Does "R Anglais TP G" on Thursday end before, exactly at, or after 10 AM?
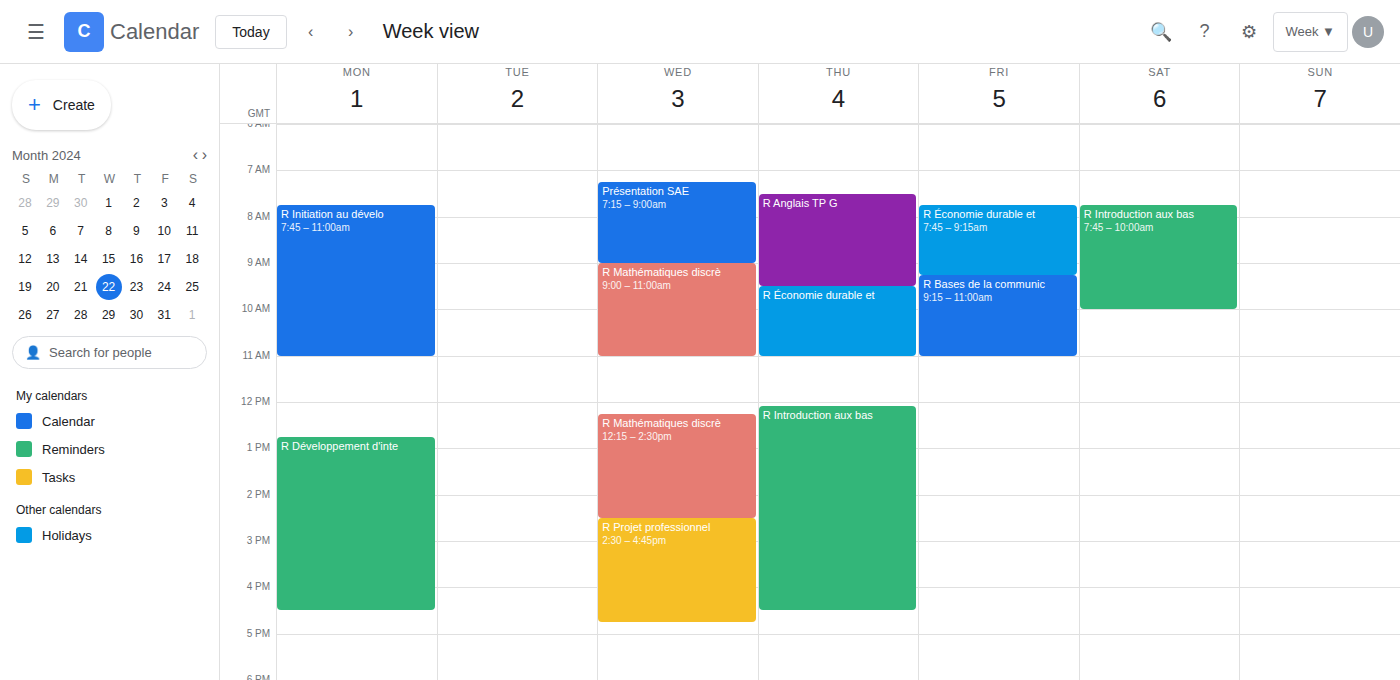
9:30 AM -- before 10 AM, 30 minutes above the 10 AM line.